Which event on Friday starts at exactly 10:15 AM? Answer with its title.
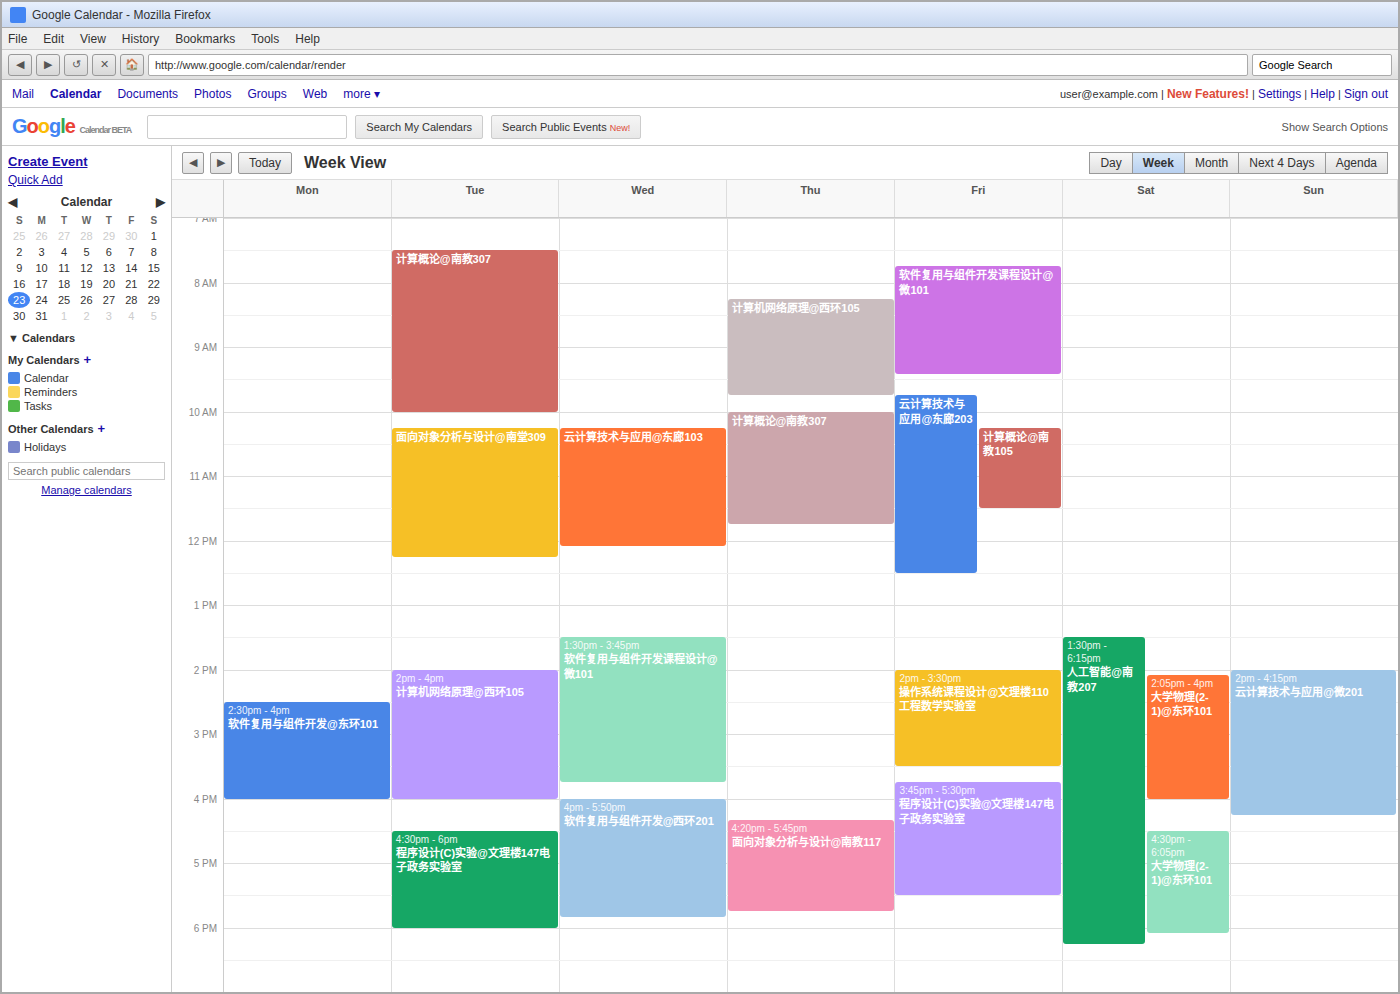
"计算概论@南教105"